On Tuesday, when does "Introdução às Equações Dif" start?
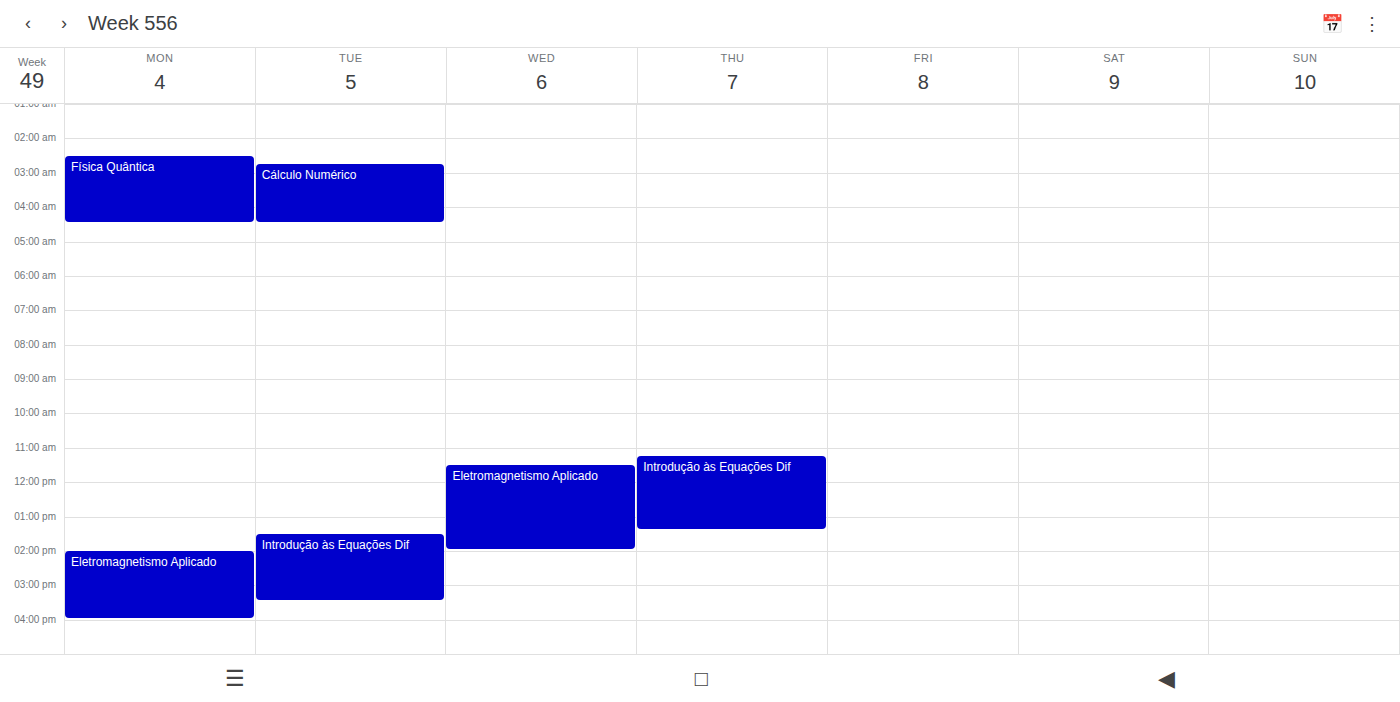
1:30 PM